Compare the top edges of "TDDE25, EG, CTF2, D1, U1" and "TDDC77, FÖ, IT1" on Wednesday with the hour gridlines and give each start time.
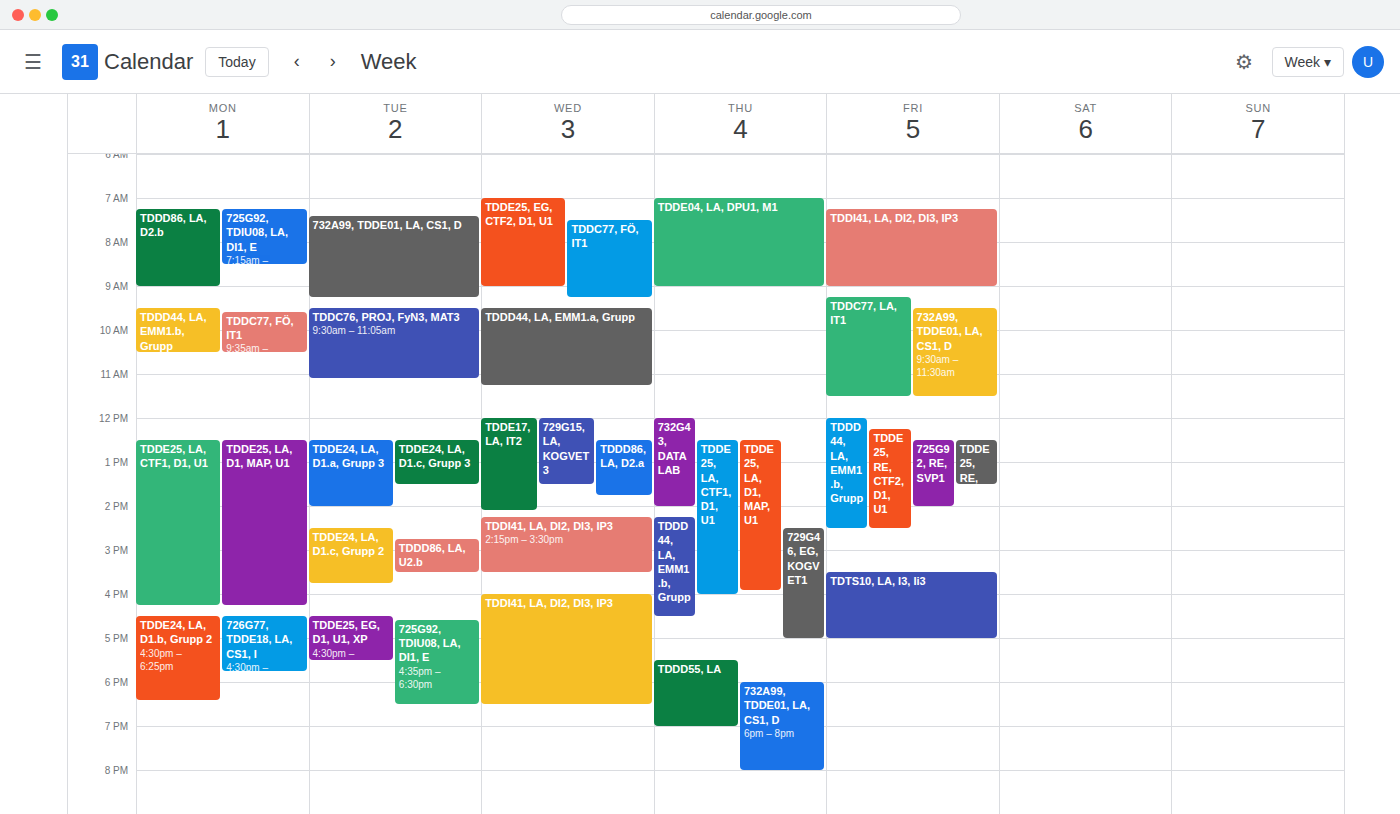
"TDDE25, EG, CTF2, D1, U1": 7:00 AM, exactly on the 7 AM line. "TDDC77, FÖ, IT1": 7:30 AM, halfway between the 7 AM and 8 AM lines.